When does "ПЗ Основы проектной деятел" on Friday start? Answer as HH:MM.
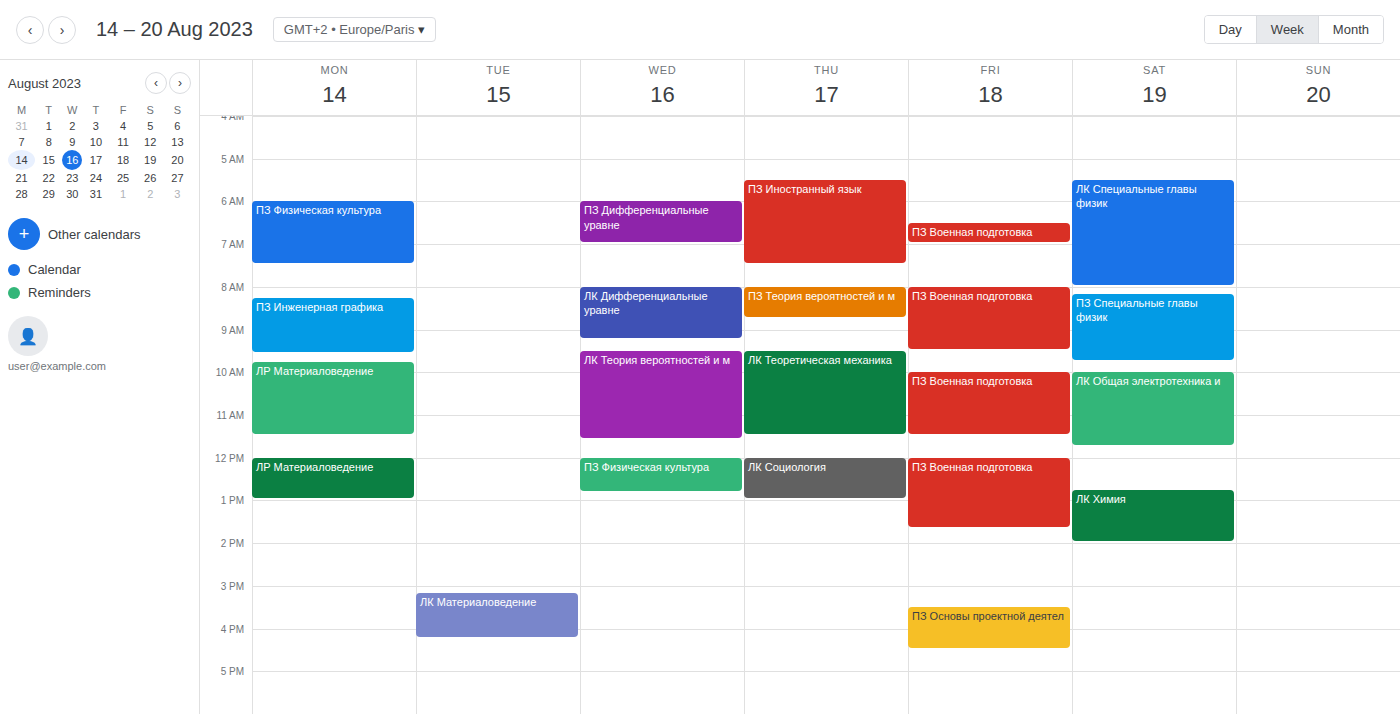
15:30